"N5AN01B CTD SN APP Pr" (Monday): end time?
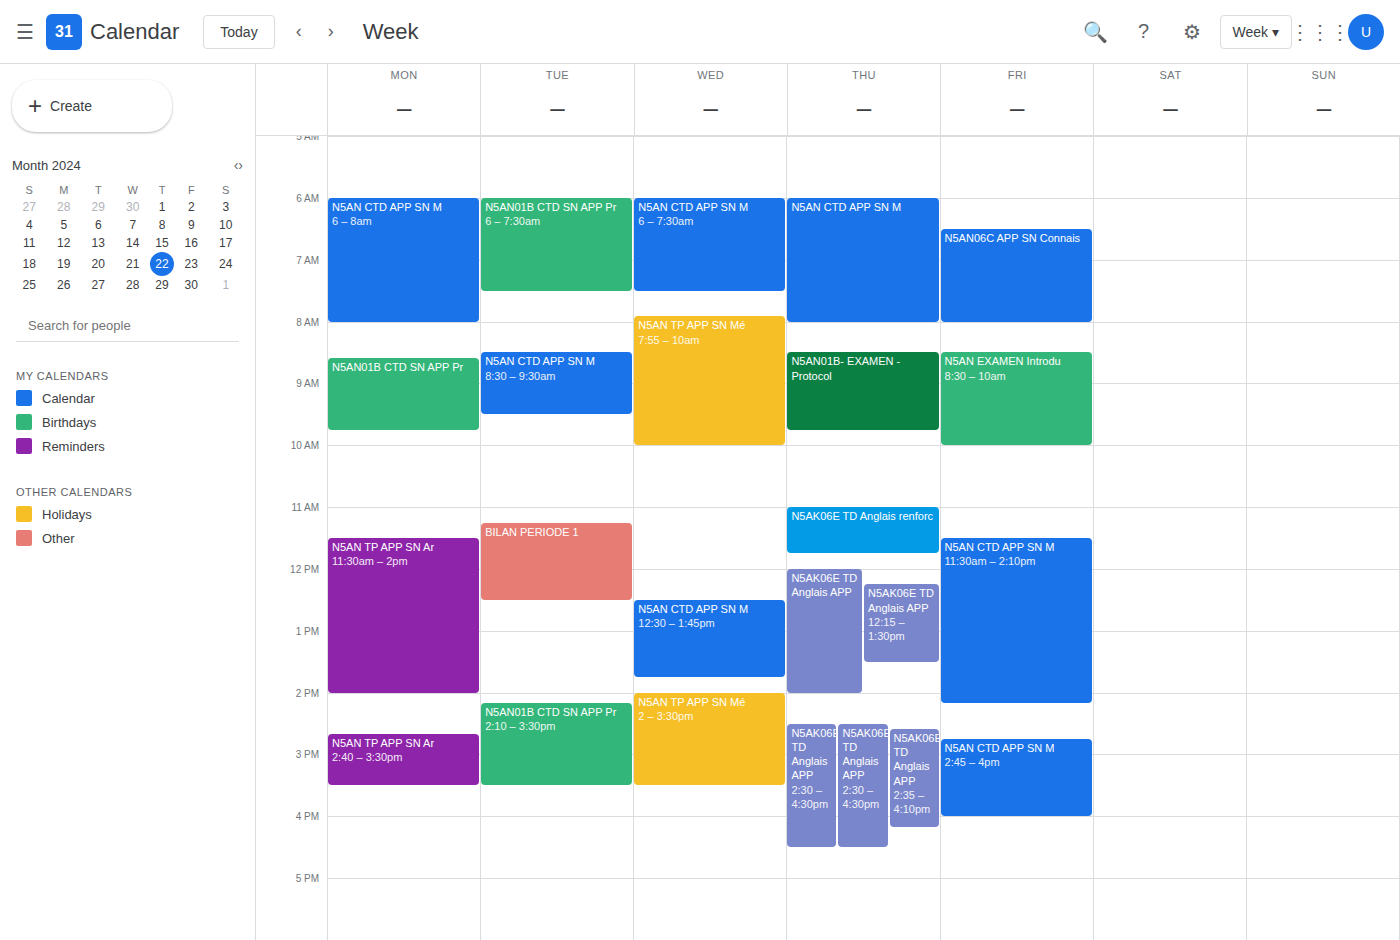
9:45 AM